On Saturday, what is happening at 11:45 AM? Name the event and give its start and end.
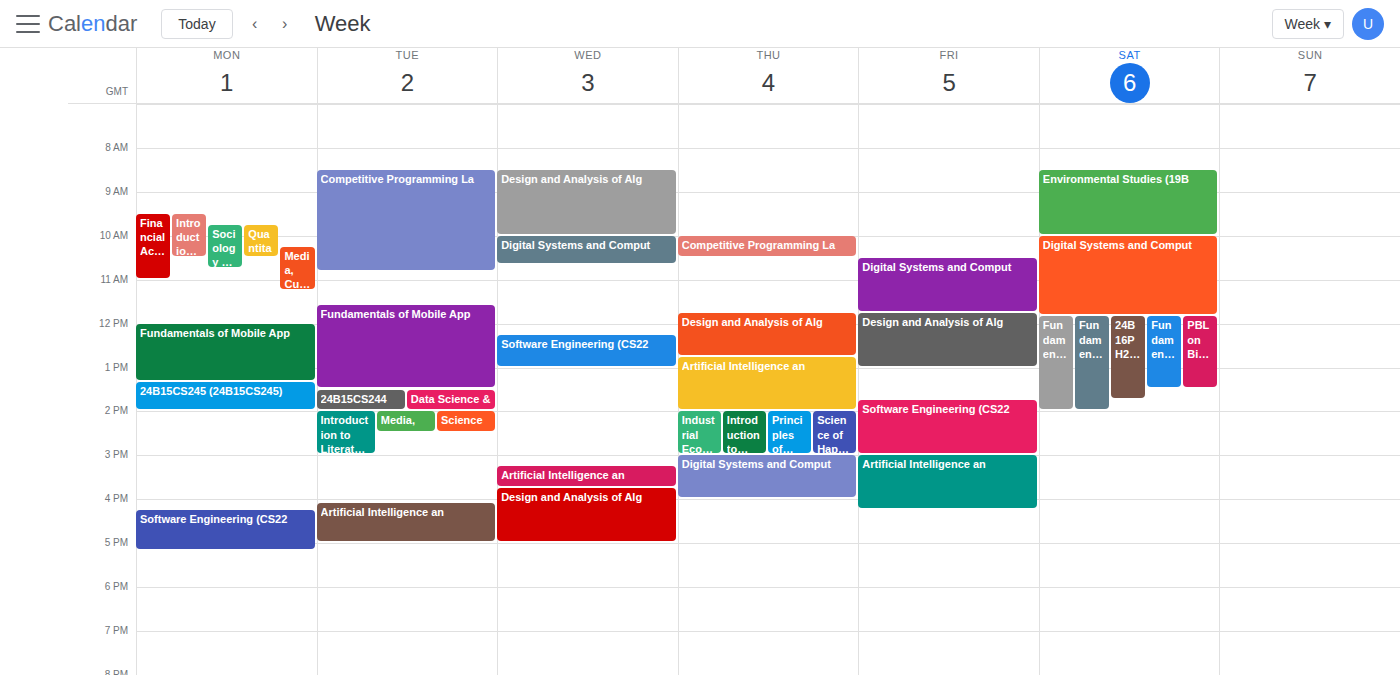
"Digital Systems and Comput", 10:00 AM to 11:50 AM